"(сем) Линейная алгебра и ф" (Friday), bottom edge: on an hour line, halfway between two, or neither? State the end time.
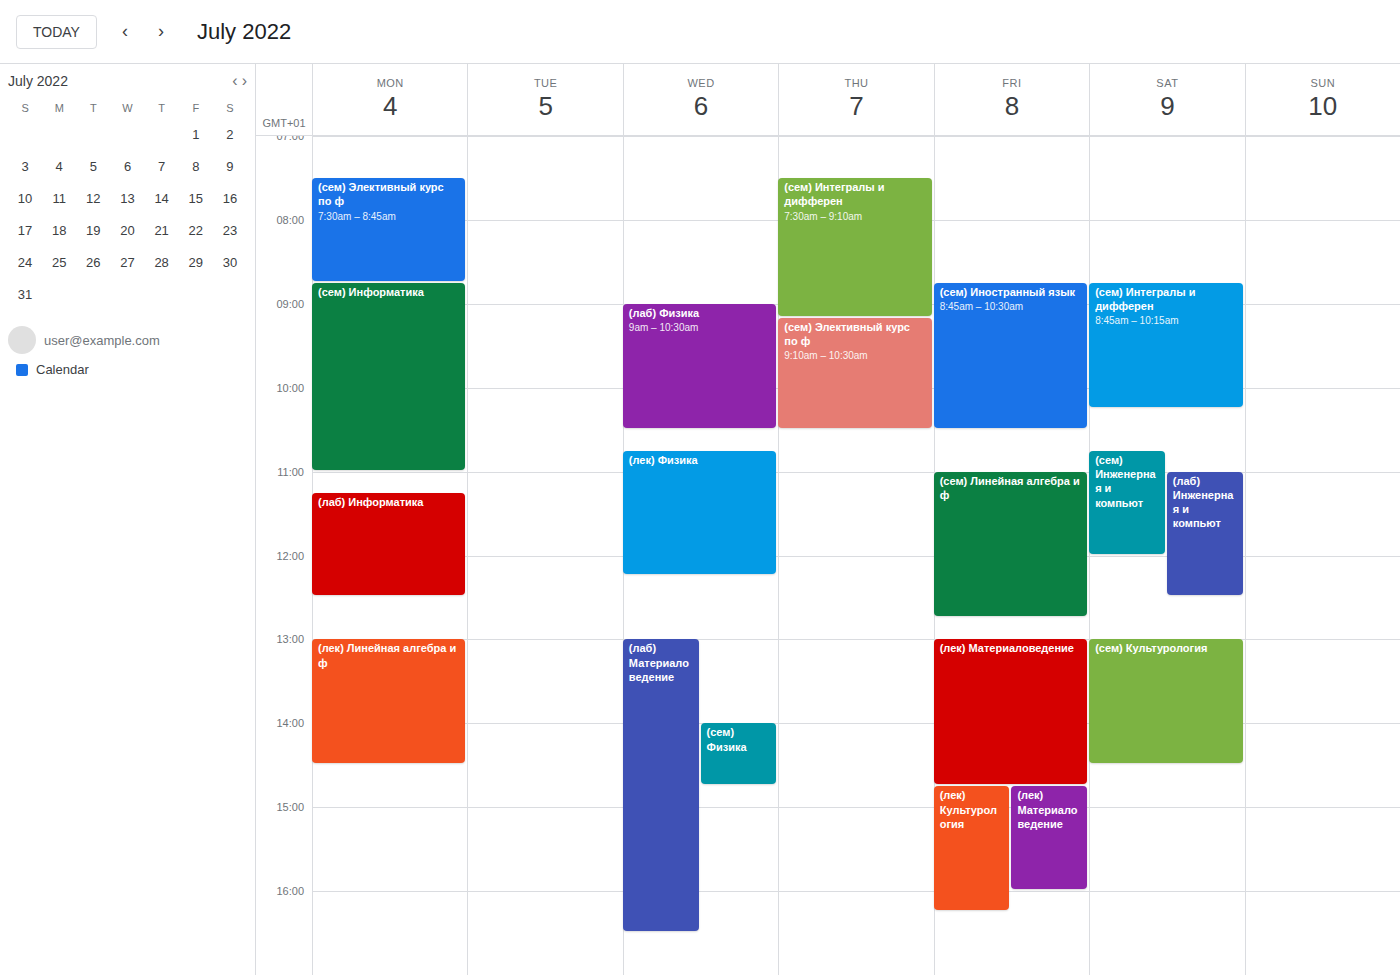
12:45 -- neither: three quarters of the way from the 12:00 line to the 13:00 line.